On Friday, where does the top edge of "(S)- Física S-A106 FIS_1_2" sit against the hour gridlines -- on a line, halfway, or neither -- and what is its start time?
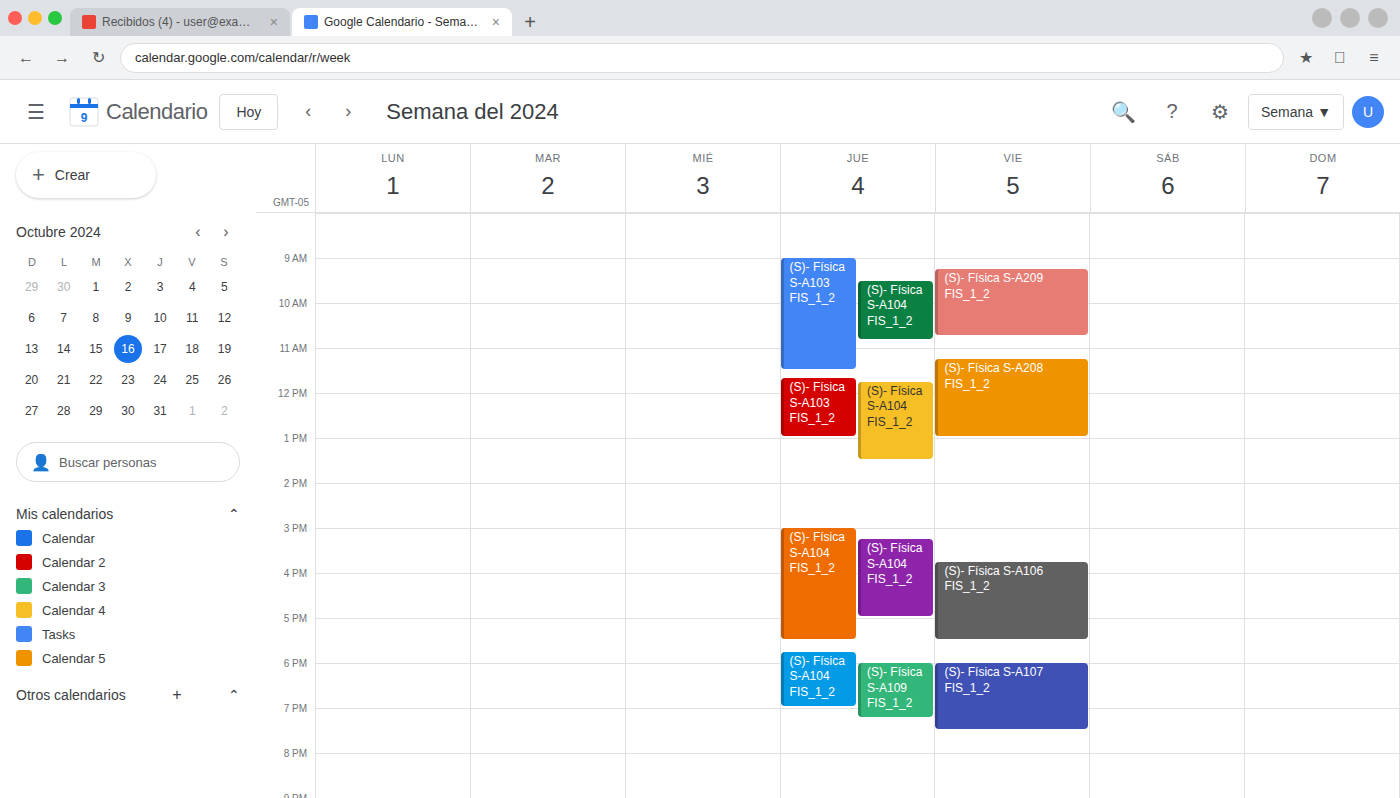
3:45 PM -- neither: three quarters of the way from the 3 PM line to the 4 PM line.